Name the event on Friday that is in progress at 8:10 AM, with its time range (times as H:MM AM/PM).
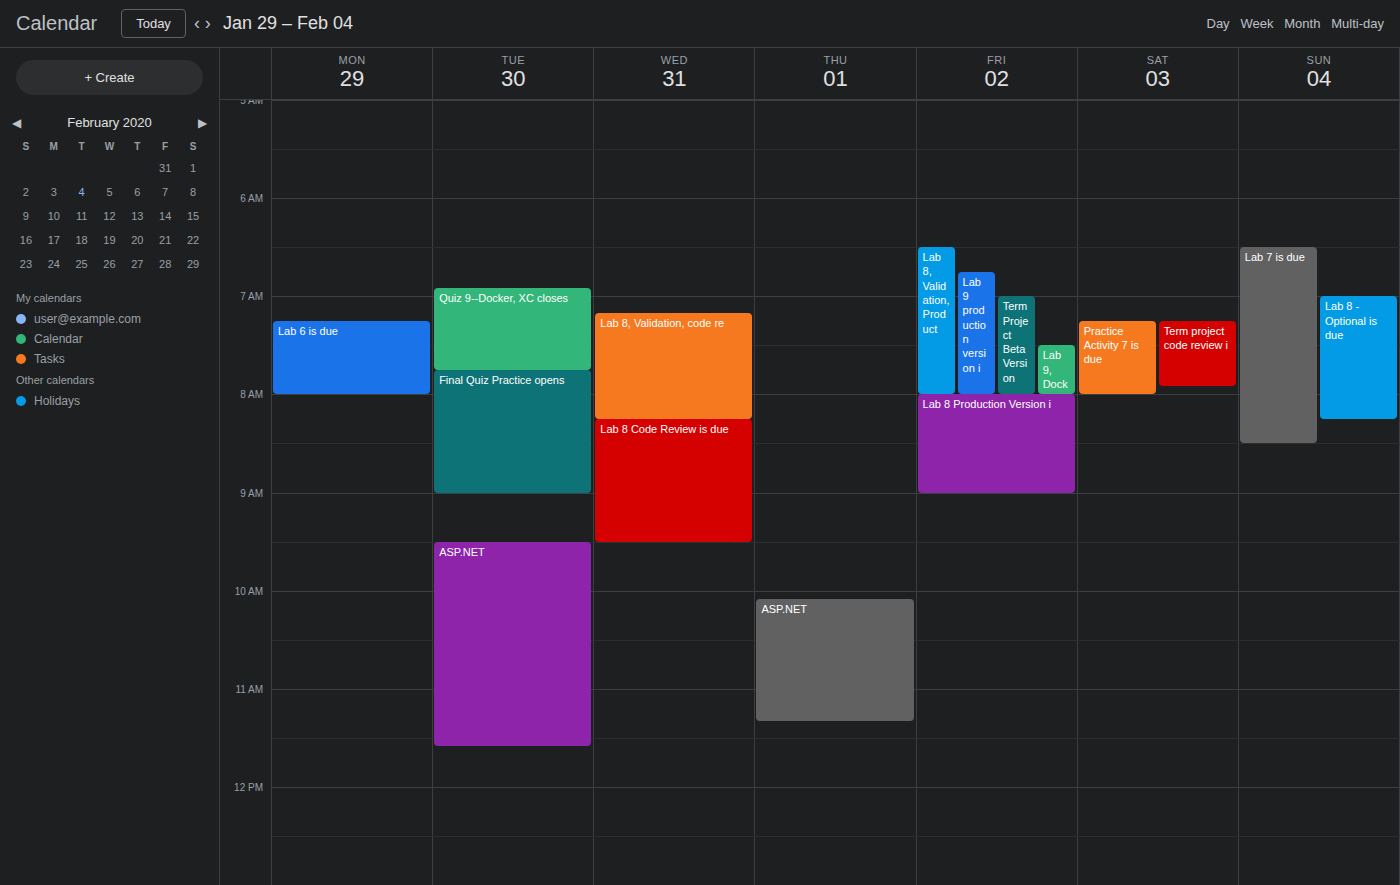
"Lab 8 Production Version i", 8:00 AM to 9:00 AM